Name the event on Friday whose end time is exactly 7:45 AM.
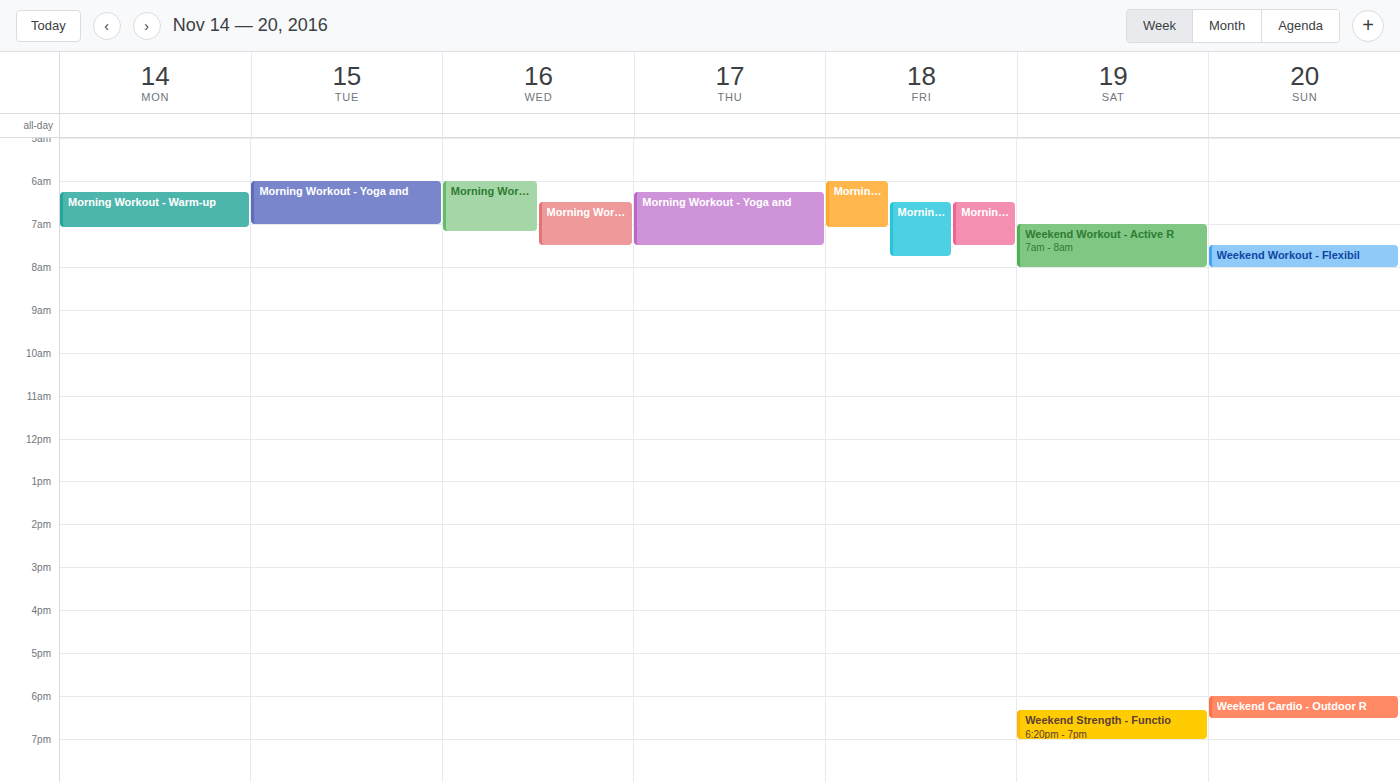
"Morning Workout - Core Str"